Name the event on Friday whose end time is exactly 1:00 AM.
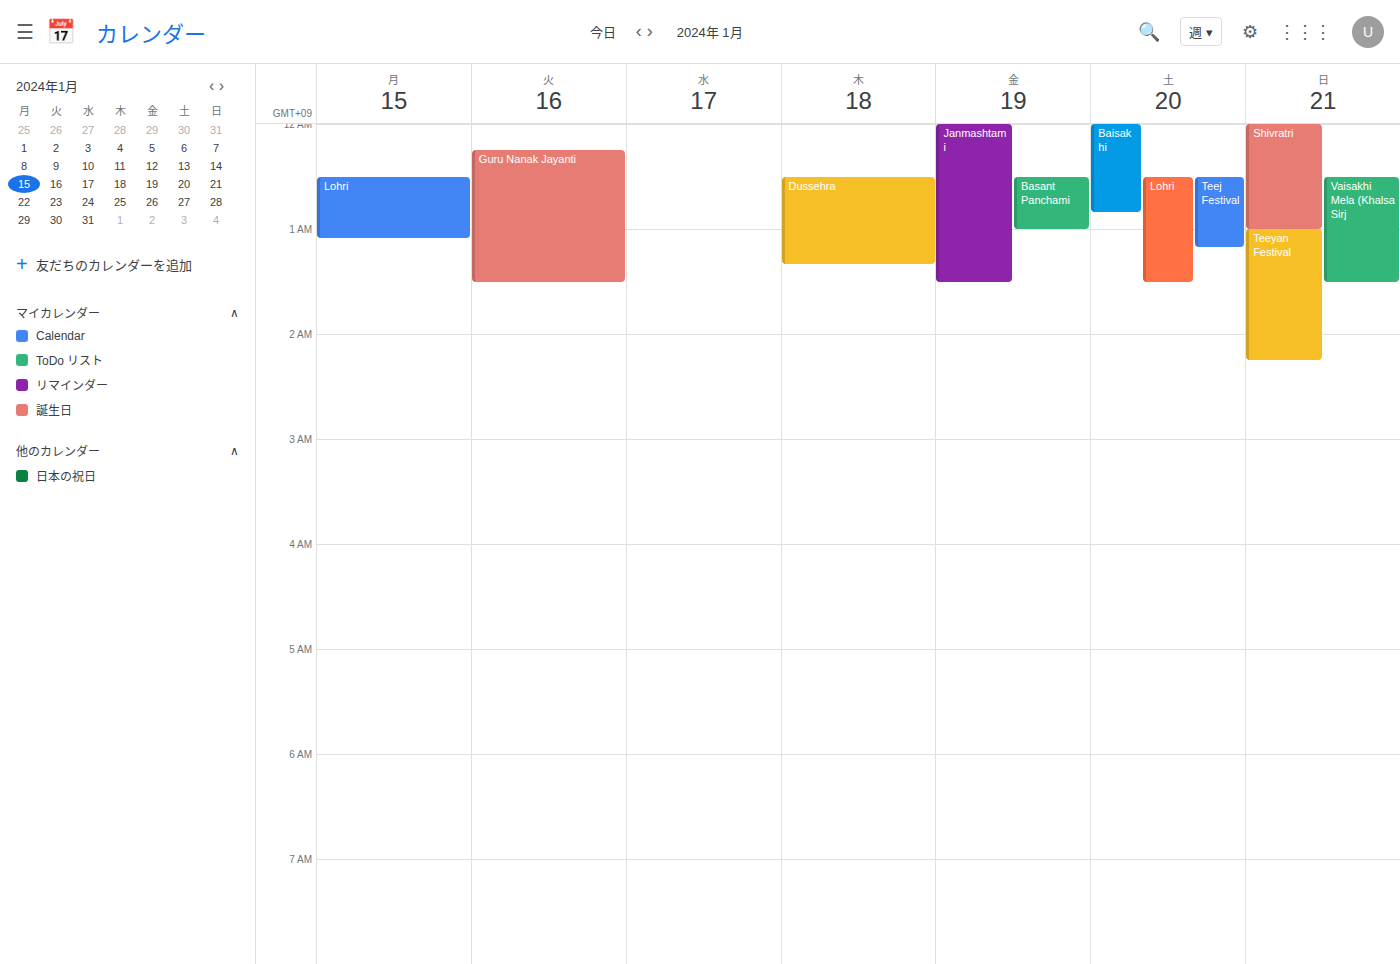
"Basant Panchami"